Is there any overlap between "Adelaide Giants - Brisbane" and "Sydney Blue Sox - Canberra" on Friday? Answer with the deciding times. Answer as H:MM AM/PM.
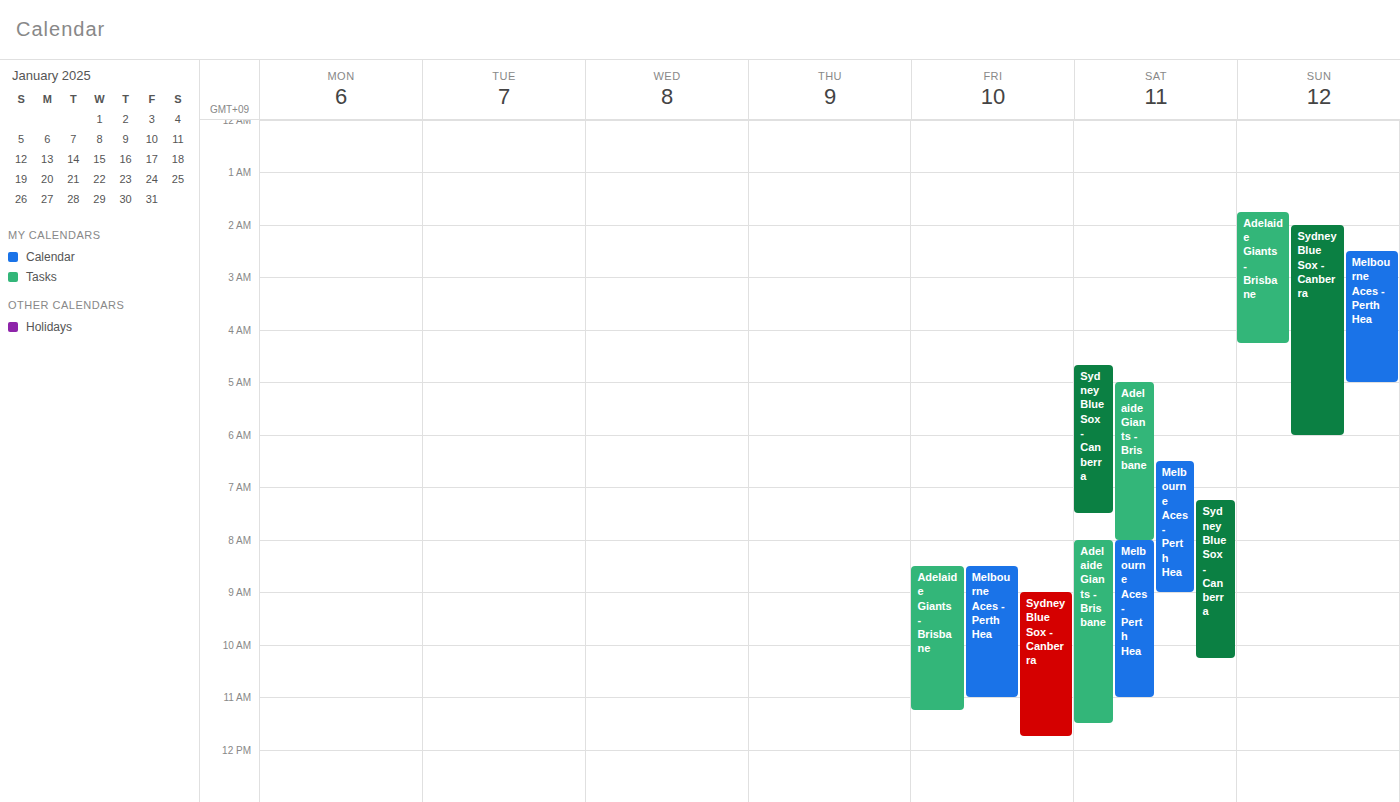
"Sydney Blue Sox - Canberra" starts at 9:00 AM, before "Adelaide Giants - Brisbane" ends at 11:15 AM -- they overlap.